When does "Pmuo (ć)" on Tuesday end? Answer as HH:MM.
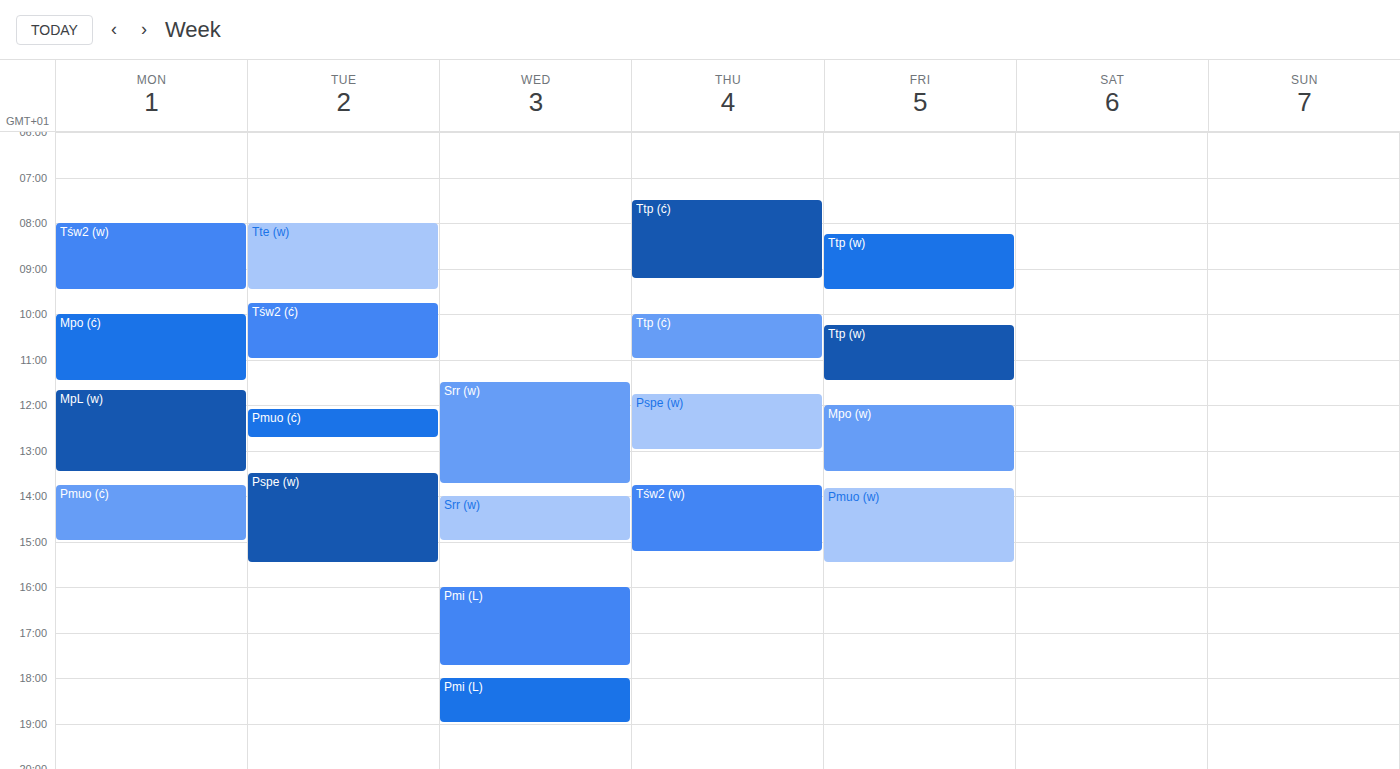
12:45